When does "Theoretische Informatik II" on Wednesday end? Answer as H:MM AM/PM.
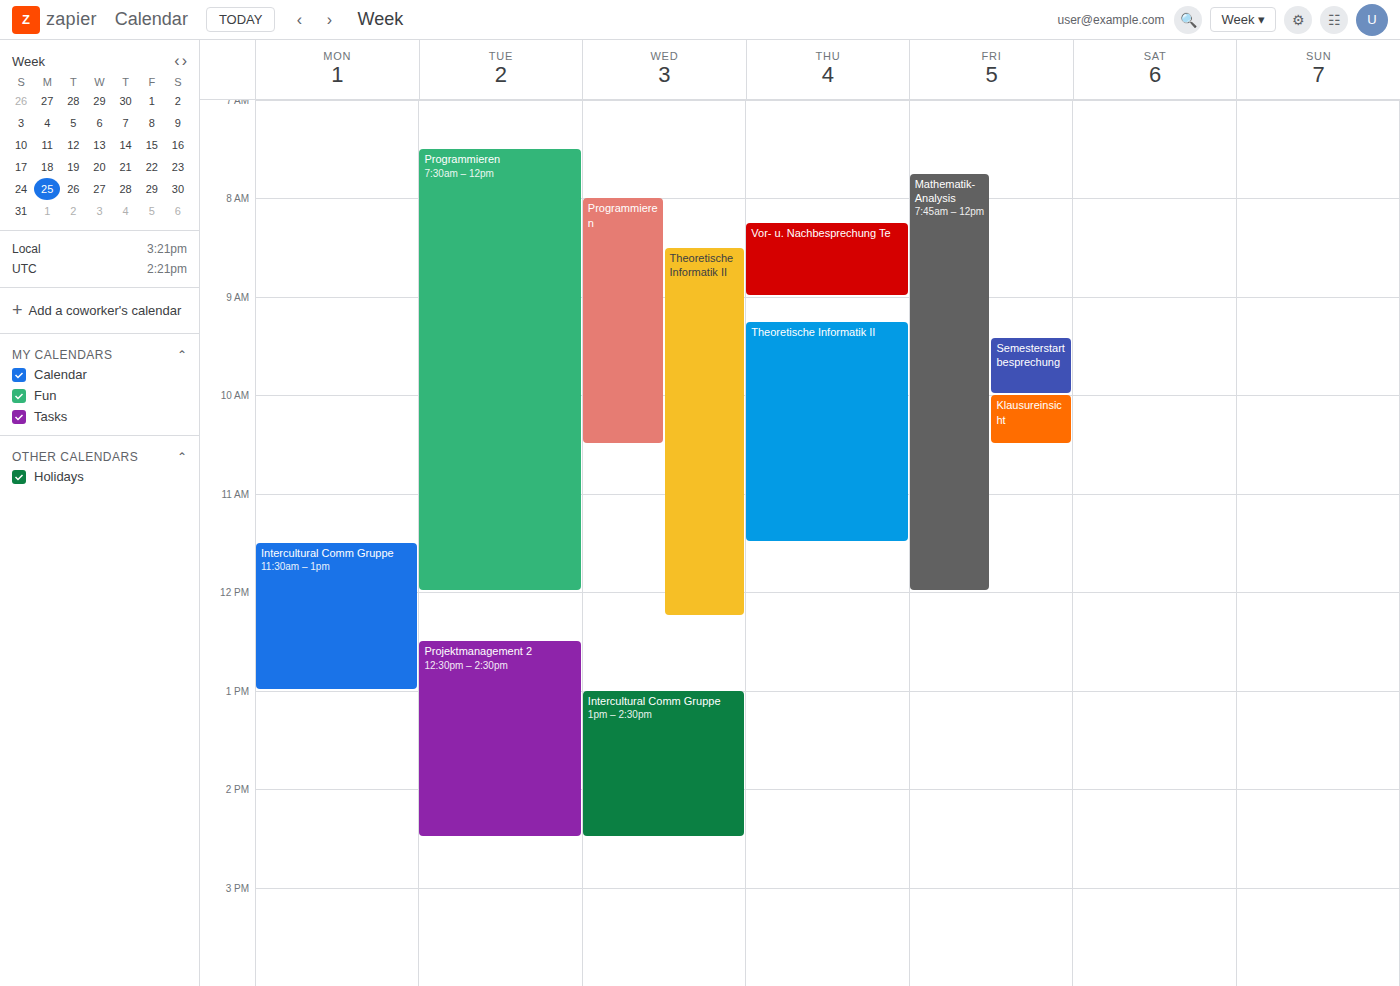
12:15 PM